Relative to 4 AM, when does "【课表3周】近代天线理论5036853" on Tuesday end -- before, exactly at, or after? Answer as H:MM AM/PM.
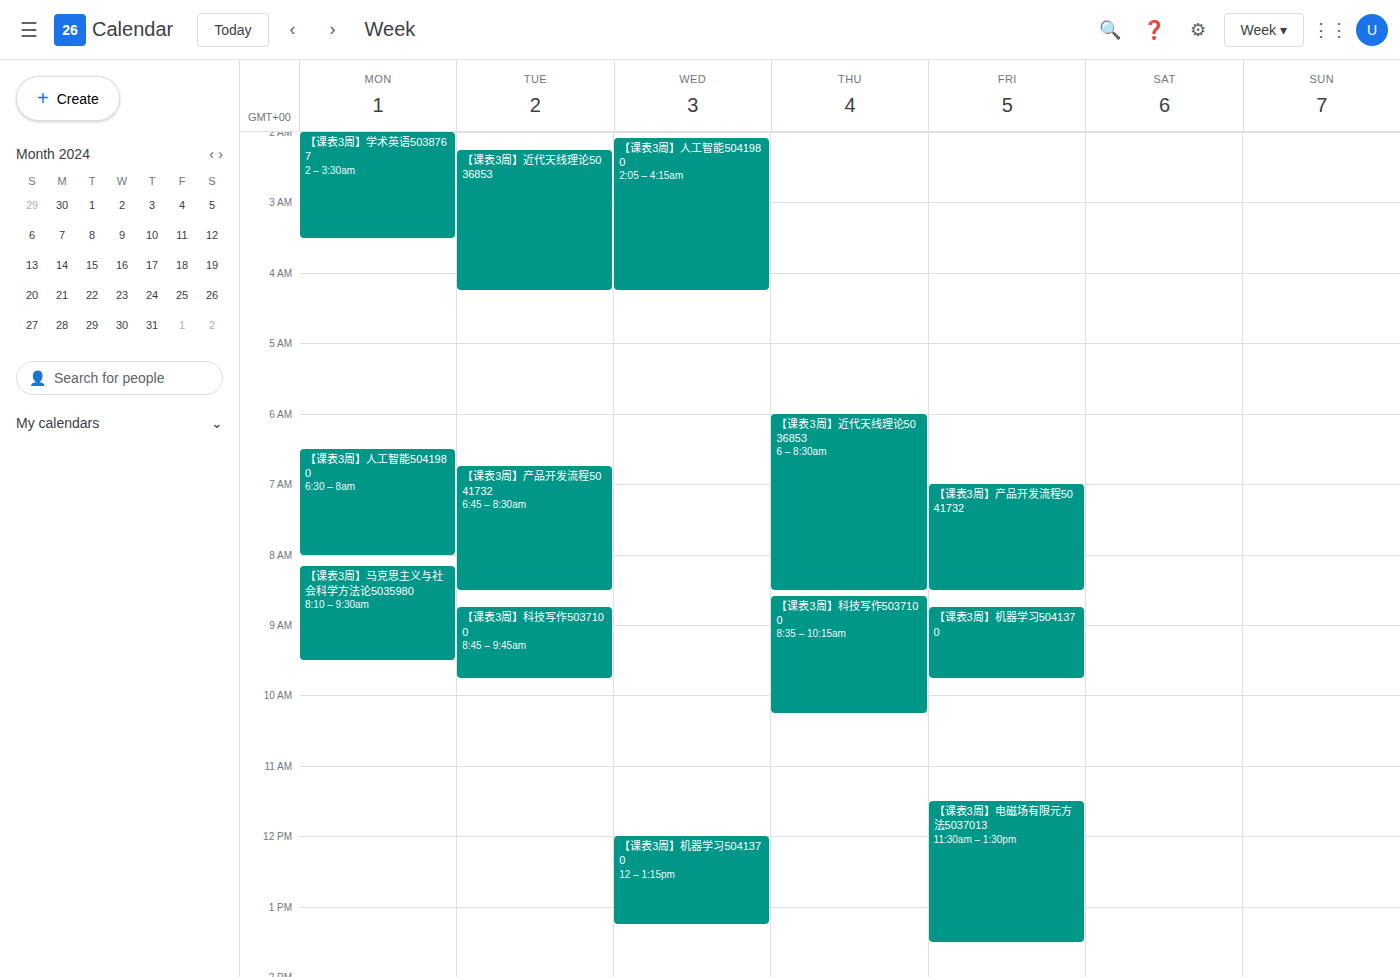
4:15 AM -- after 4 AM, 15 minutes below the 4 AM line.